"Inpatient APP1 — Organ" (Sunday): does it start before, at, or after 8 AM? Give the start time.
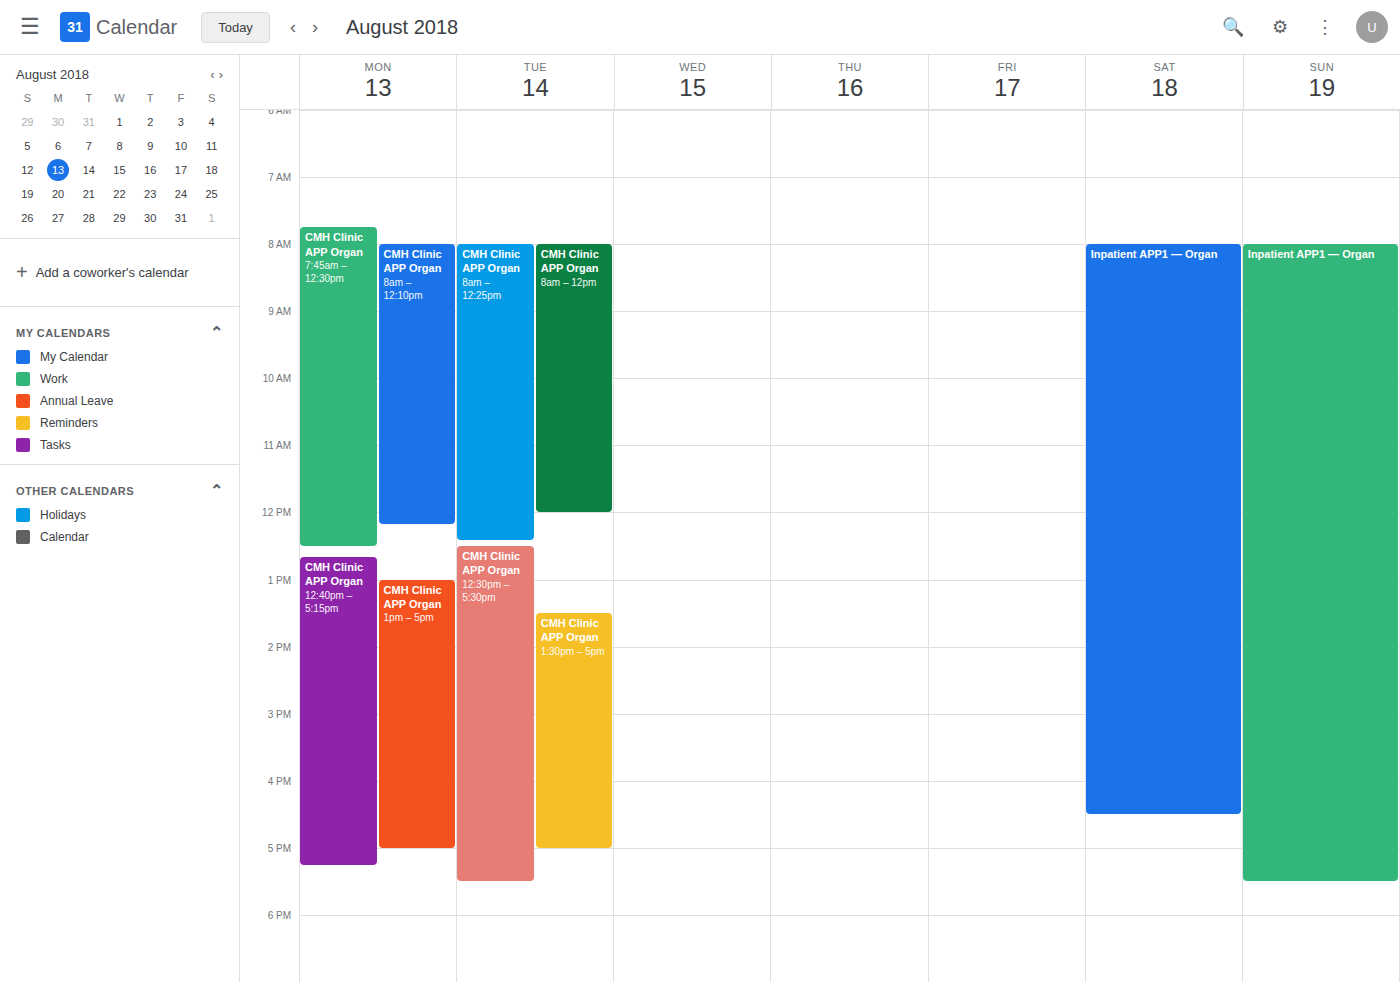
8:00 AM -- exactly at 8 AM, on the 8 AM line.